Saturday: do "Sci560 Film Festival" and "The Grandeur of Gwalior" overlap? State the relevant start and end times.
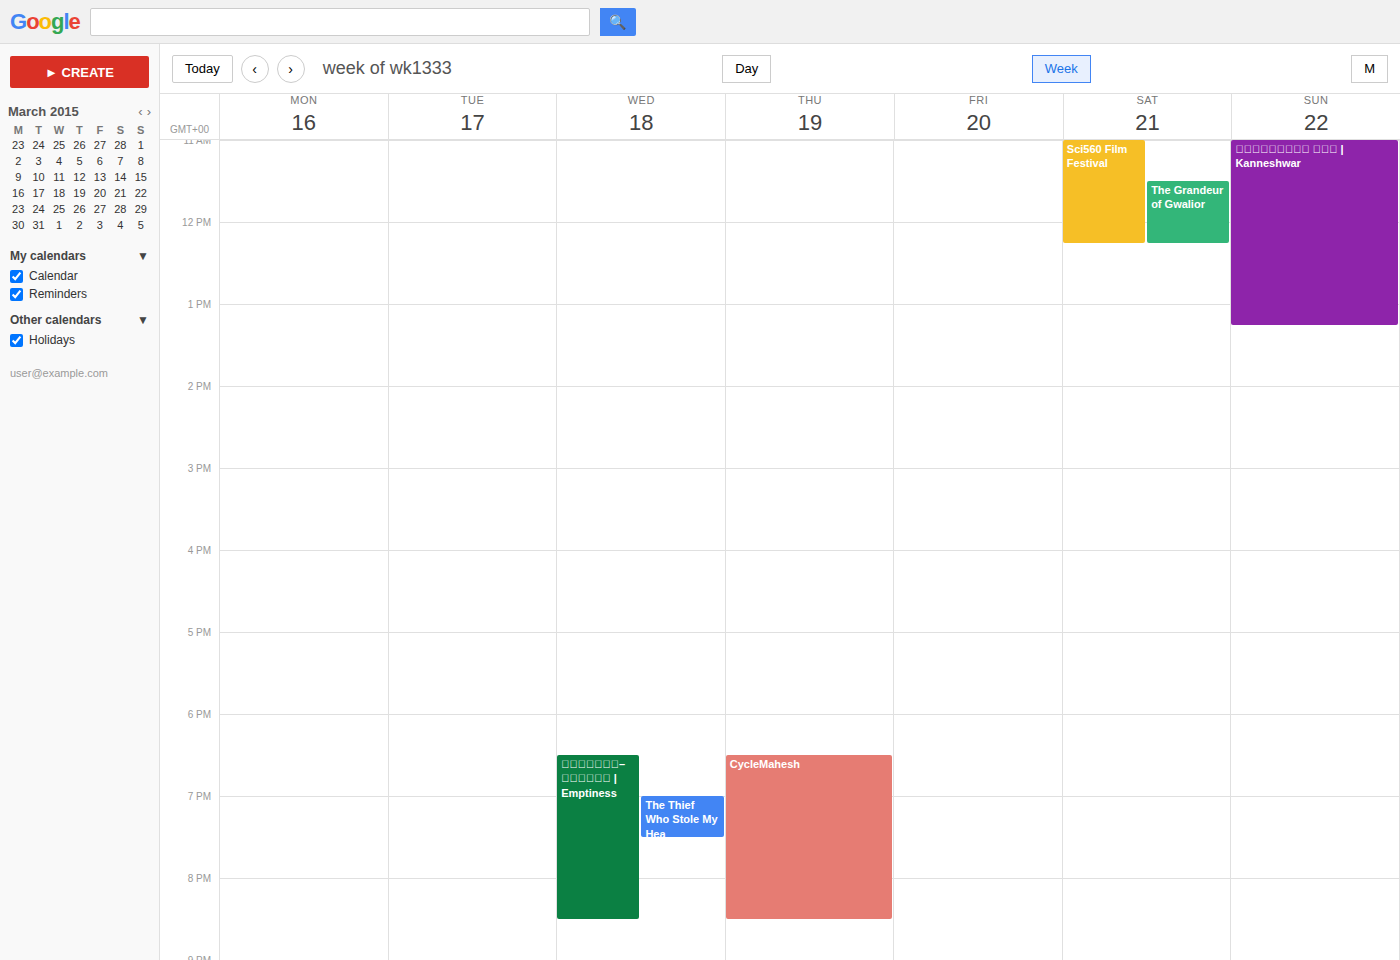
"The Grandeur of Gwalior" starts at 11:30 AM, before "Sci560 Film Festival" ends at 12:15 PM -- they overlap.